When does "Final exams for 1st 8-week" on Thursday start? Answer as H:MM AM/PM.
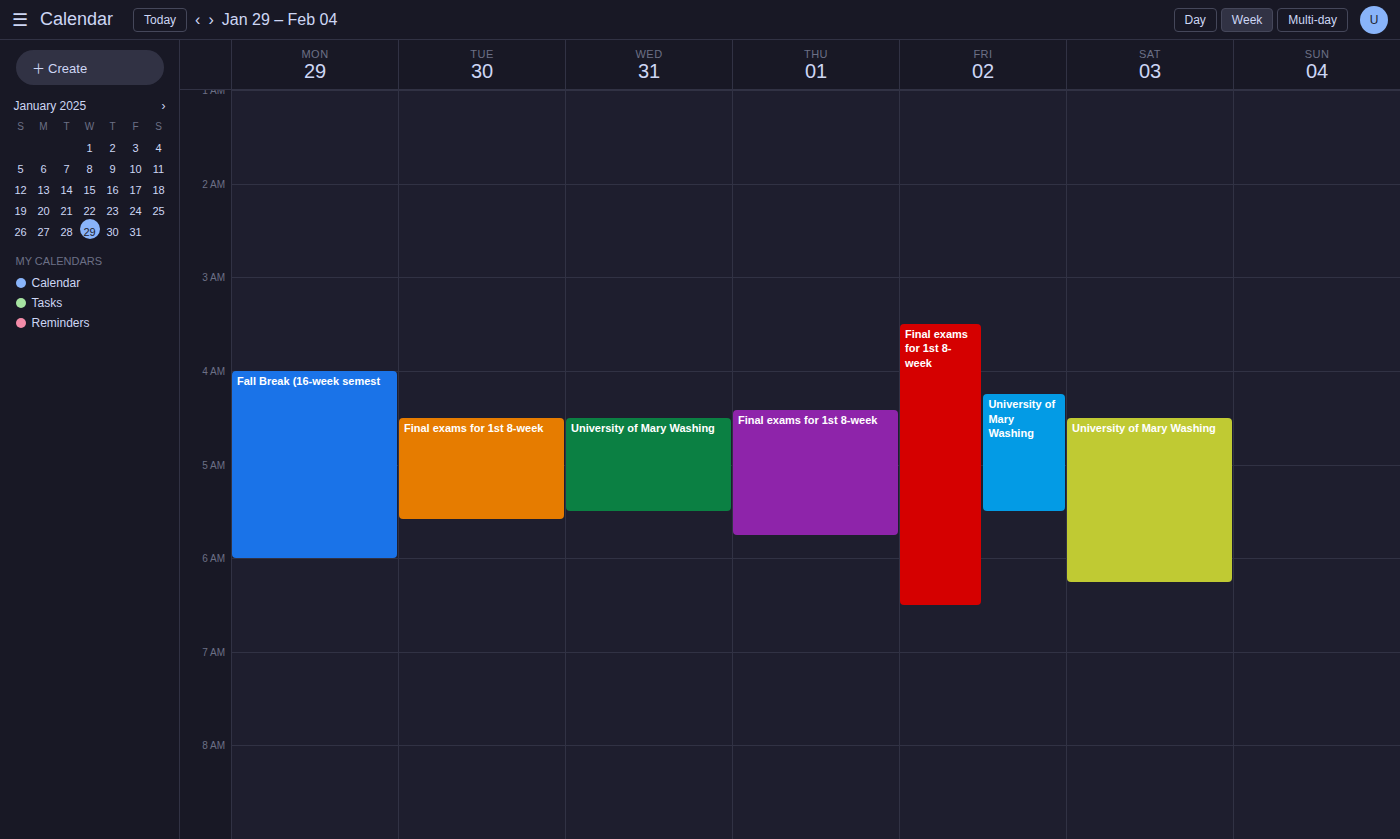
4:25 AM